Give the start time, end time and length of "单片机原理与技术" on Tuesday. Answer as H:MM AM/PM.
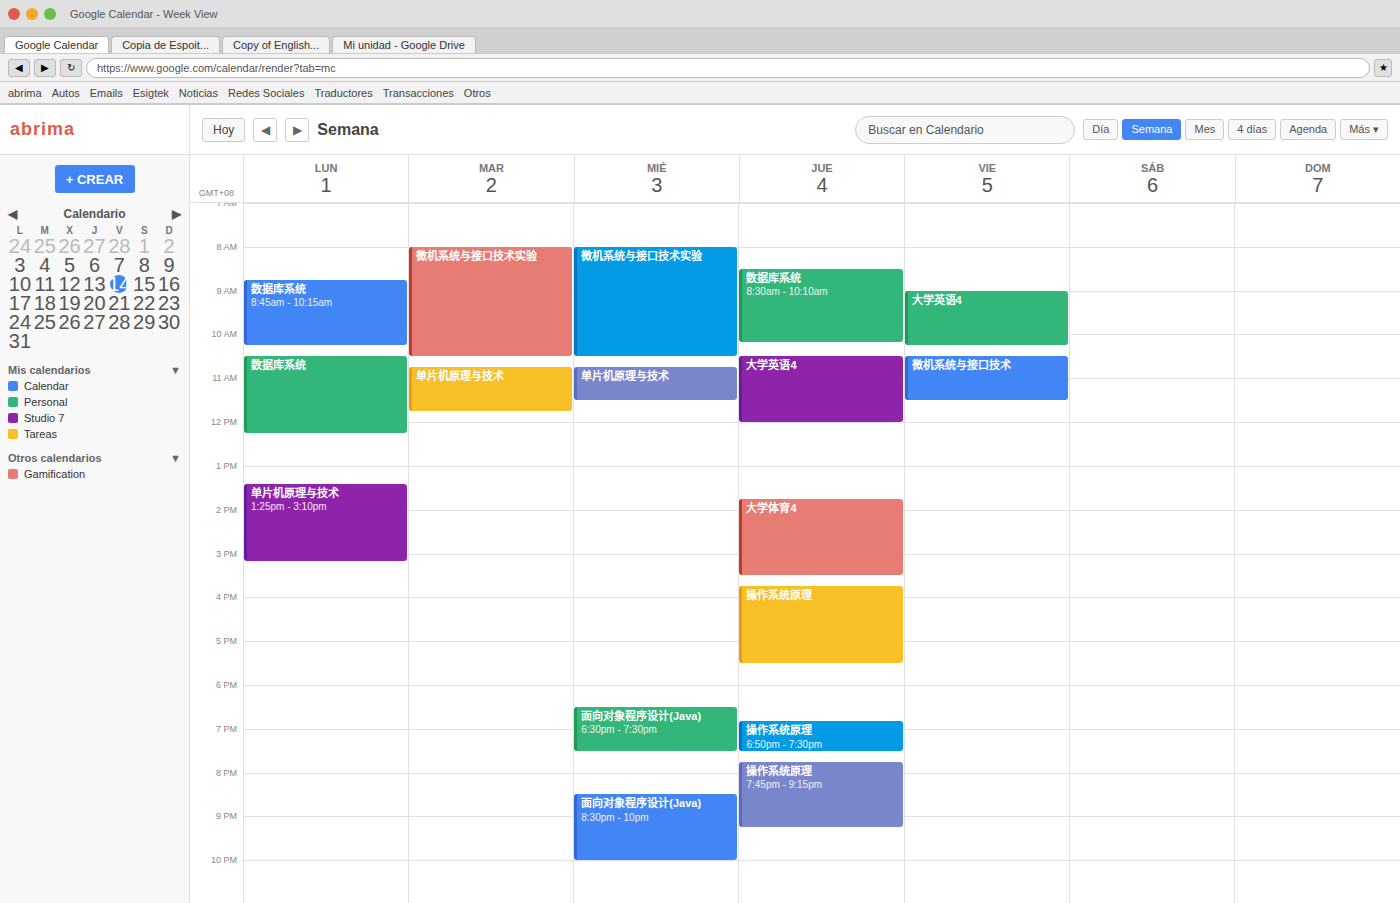
10:45 AM to 11:45 AM, 1 hour